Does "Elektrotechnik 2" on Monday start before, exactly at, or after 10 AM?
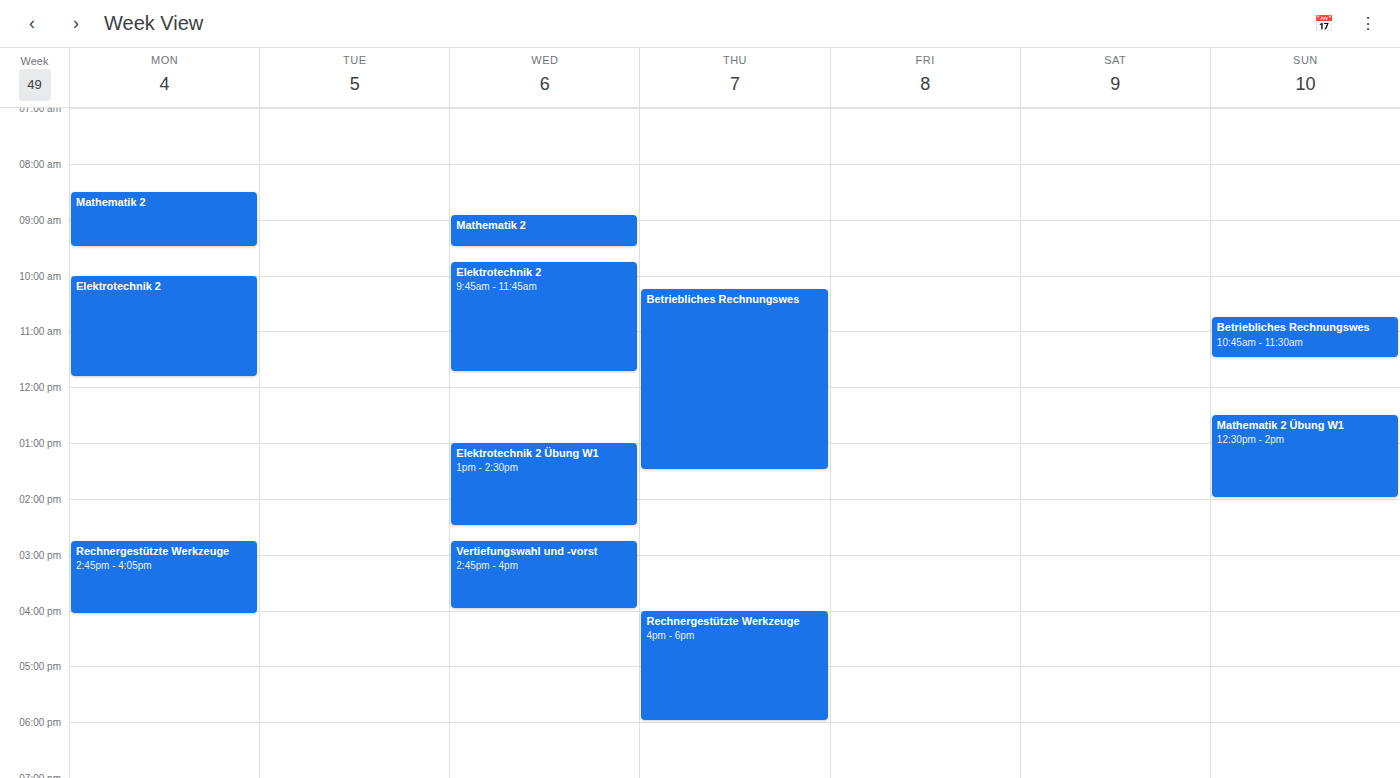
10:00 AM -- exactly at 10 AM, on the 10 AM line.